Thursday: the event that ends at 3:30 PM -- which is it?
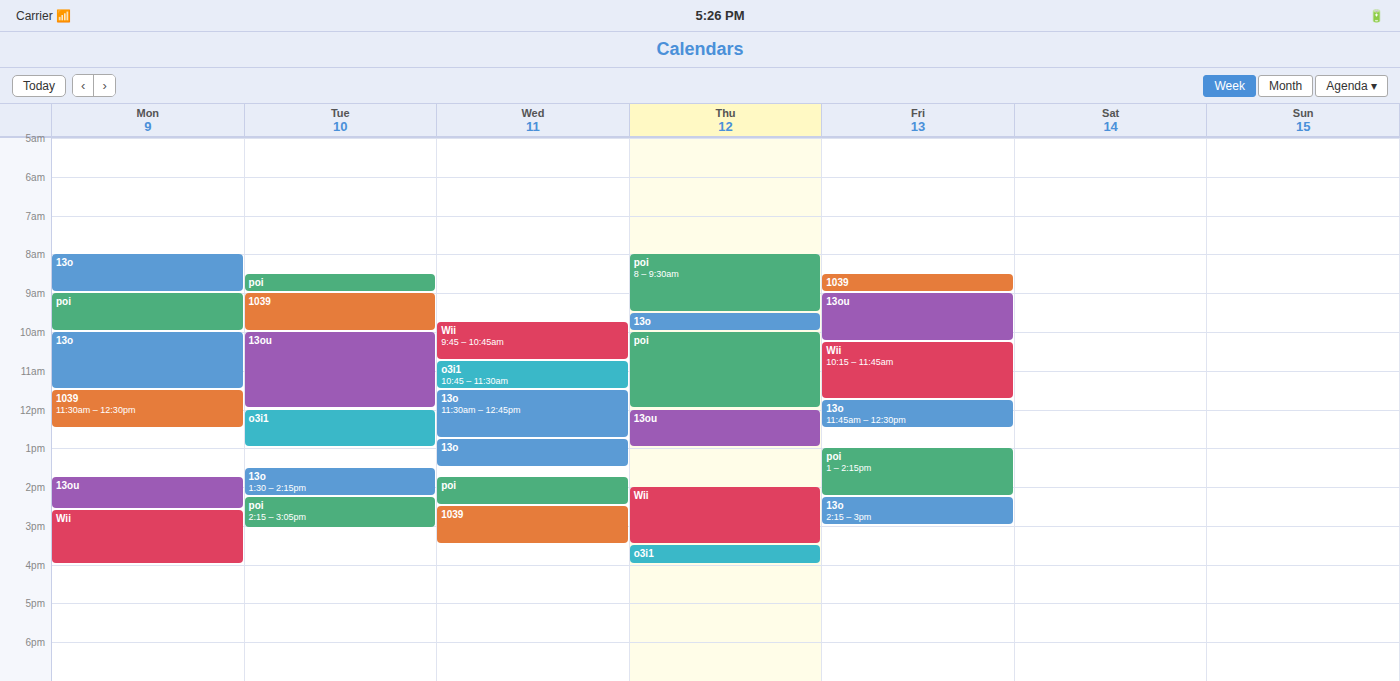
"Wii"